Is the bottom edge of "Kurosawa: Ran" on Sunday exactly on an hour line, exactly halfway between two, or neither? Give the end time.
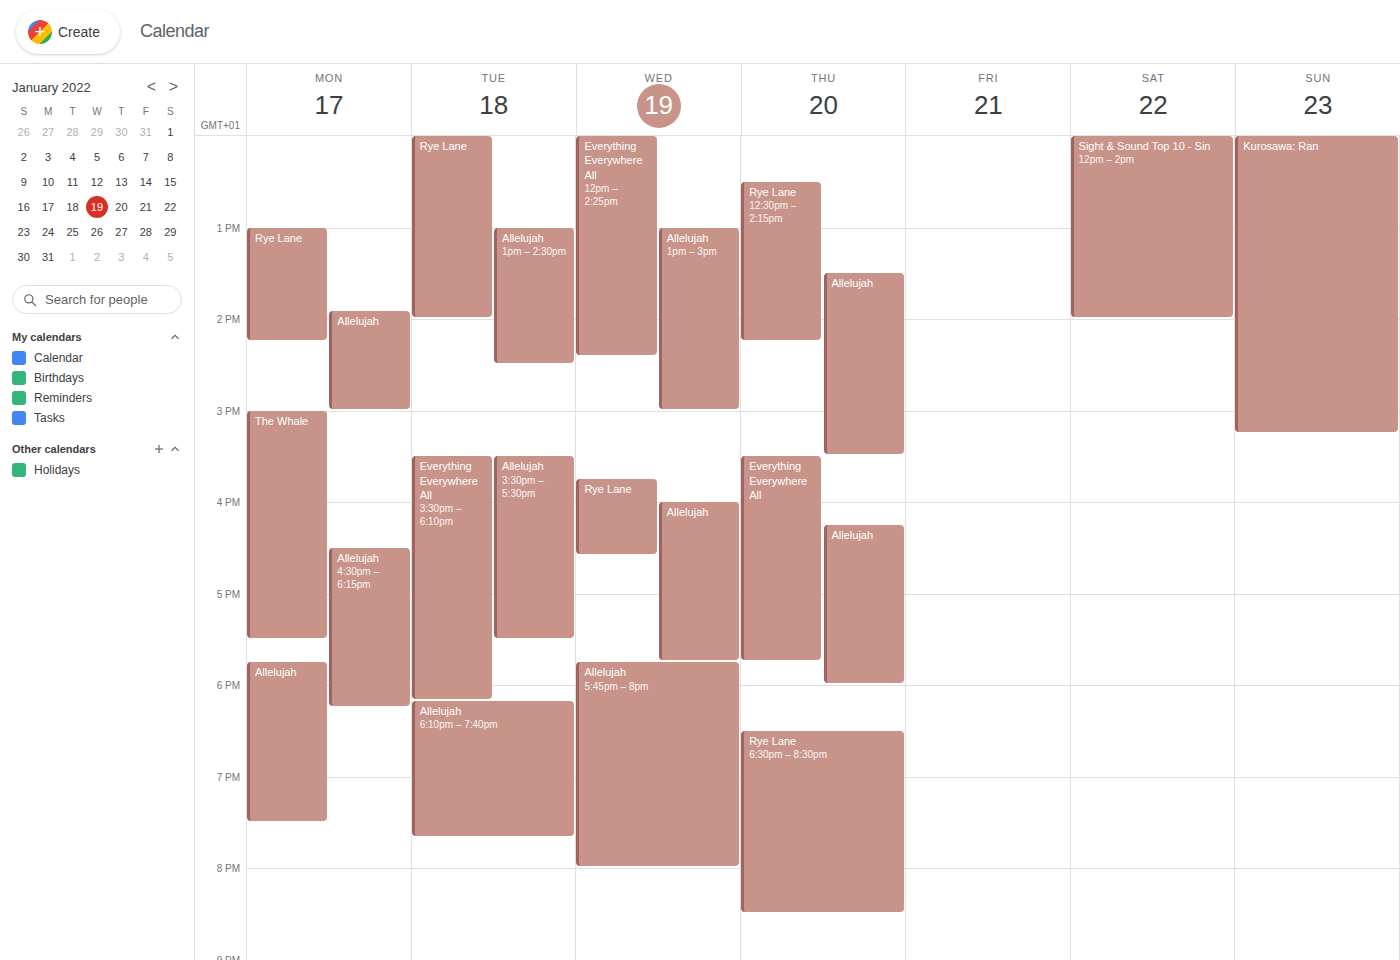
3:15 PM -- neither: a quarter of the way from the 3 PM line to the 4 PM line.